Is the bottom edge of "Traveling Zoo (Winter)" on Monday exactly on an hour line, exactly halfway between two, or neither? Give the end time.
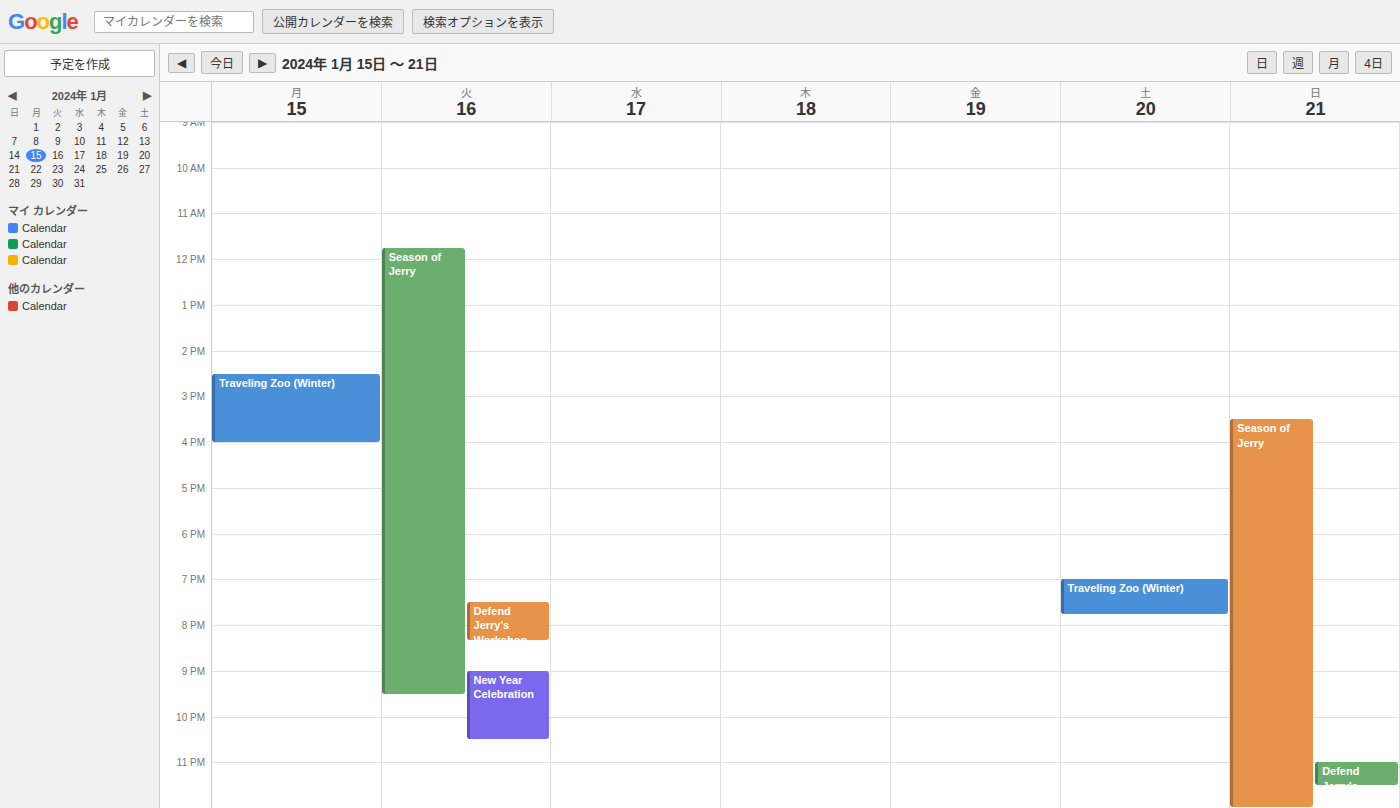
4:00 PM -- exactly on the 4 PM line.